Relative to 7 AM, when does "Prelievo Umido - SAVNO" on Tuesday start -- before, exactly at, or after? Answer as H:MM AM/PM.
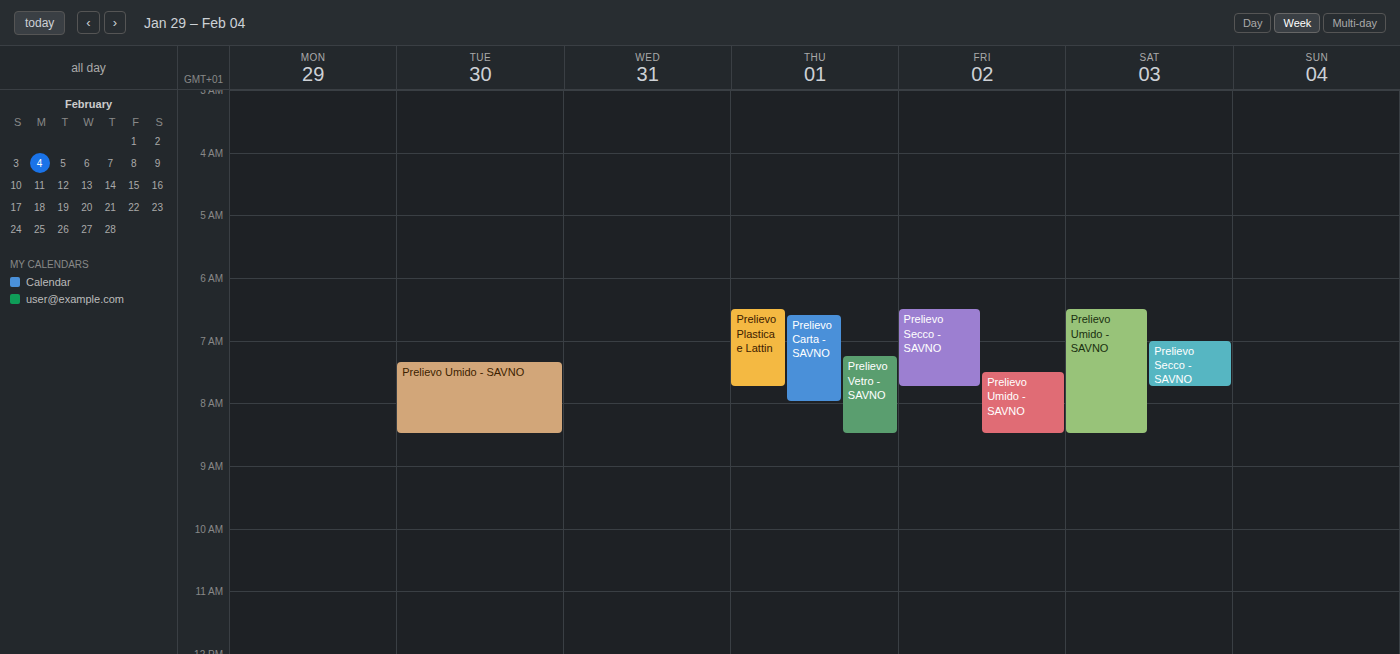
7:20 AM -- after 7 AM, 20 minutes below the 7 AM line.